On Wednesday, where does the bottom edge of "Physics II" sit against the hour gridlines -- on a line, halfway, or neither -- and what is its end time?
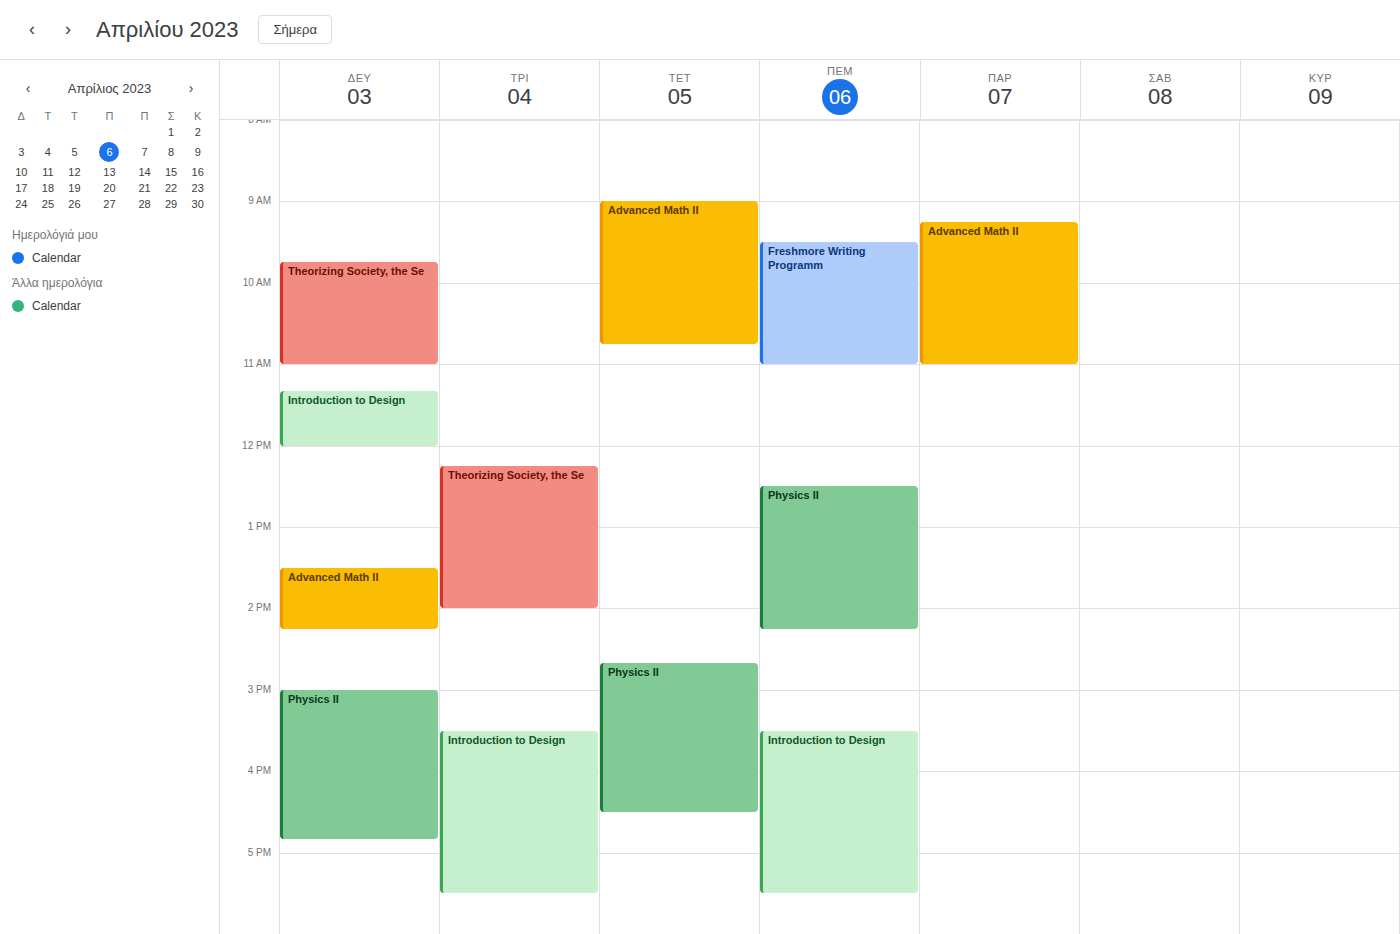
4:30 PM -- halfway between the 4 PM and 5 PM lines.